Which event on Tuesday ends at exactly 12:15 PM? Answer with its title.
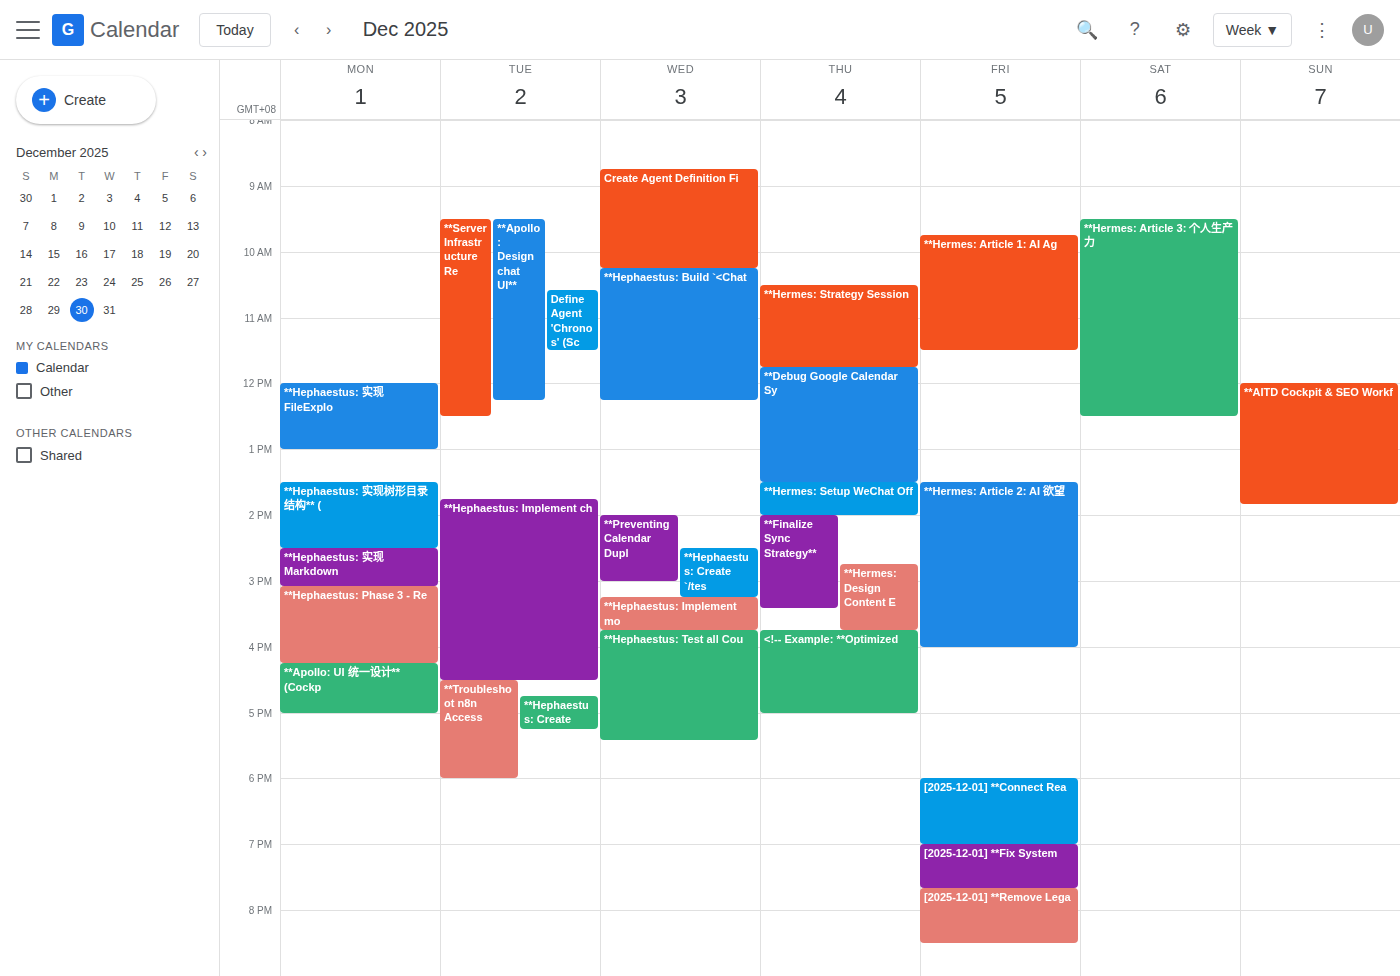
"**Apollo: Design chat UI**"